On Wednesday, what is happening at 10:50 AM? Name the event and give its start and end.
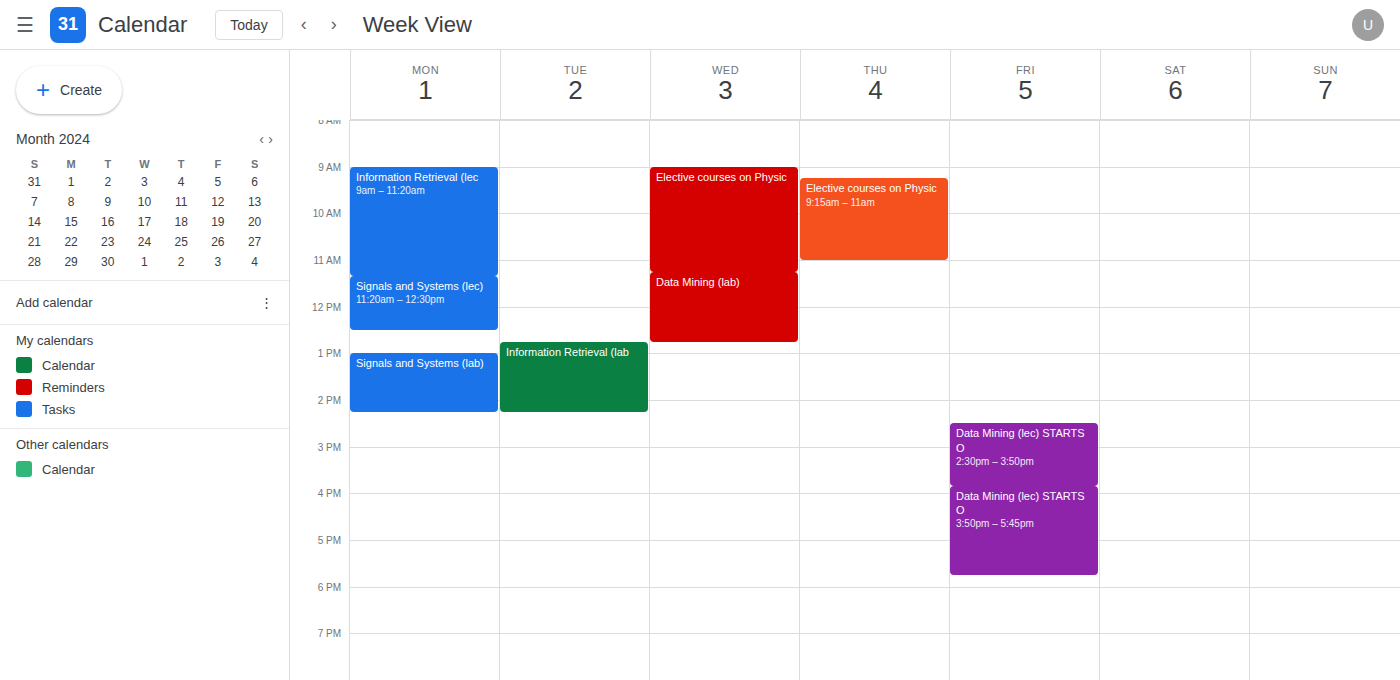
"Elective courses on Physic", 9:00 AM to 11:15 AM